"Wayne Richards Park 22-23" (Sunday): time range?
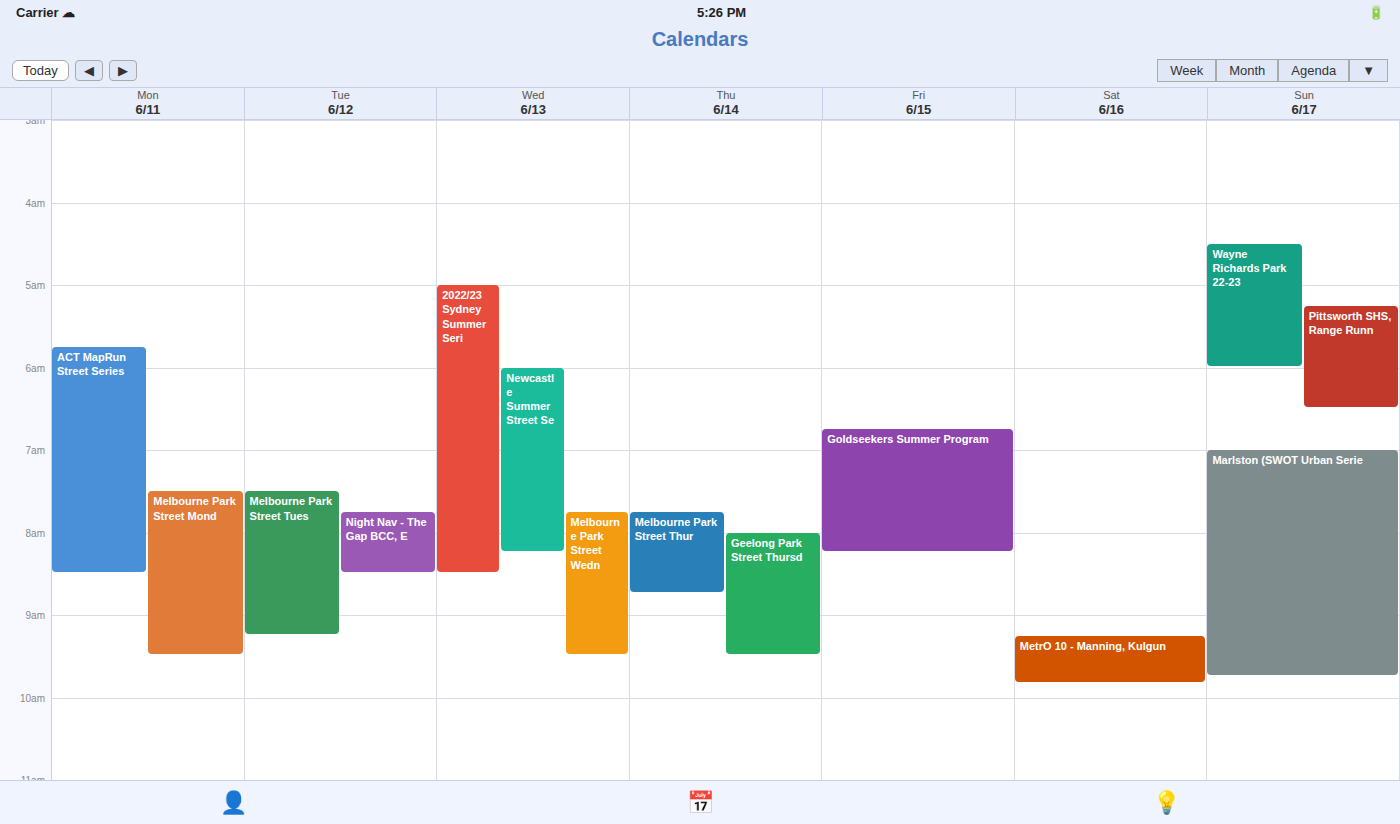
4:30 AM to 6:00 AM